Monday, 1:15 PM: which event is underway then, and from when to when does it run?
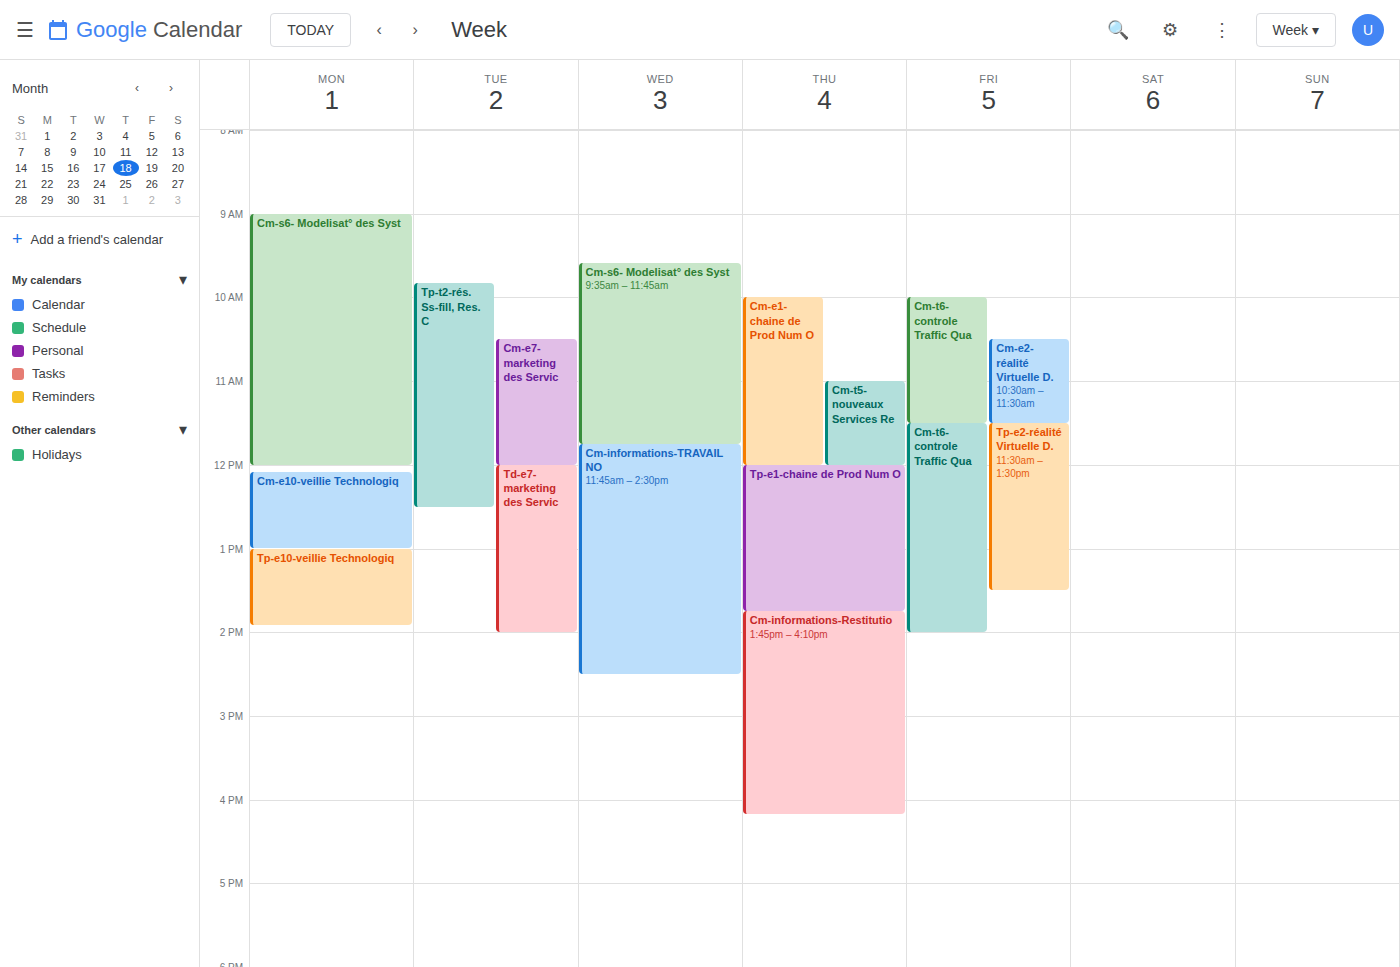
"Tp-e10-veillie Technologiq", 1:00 PM to 1:55 PM